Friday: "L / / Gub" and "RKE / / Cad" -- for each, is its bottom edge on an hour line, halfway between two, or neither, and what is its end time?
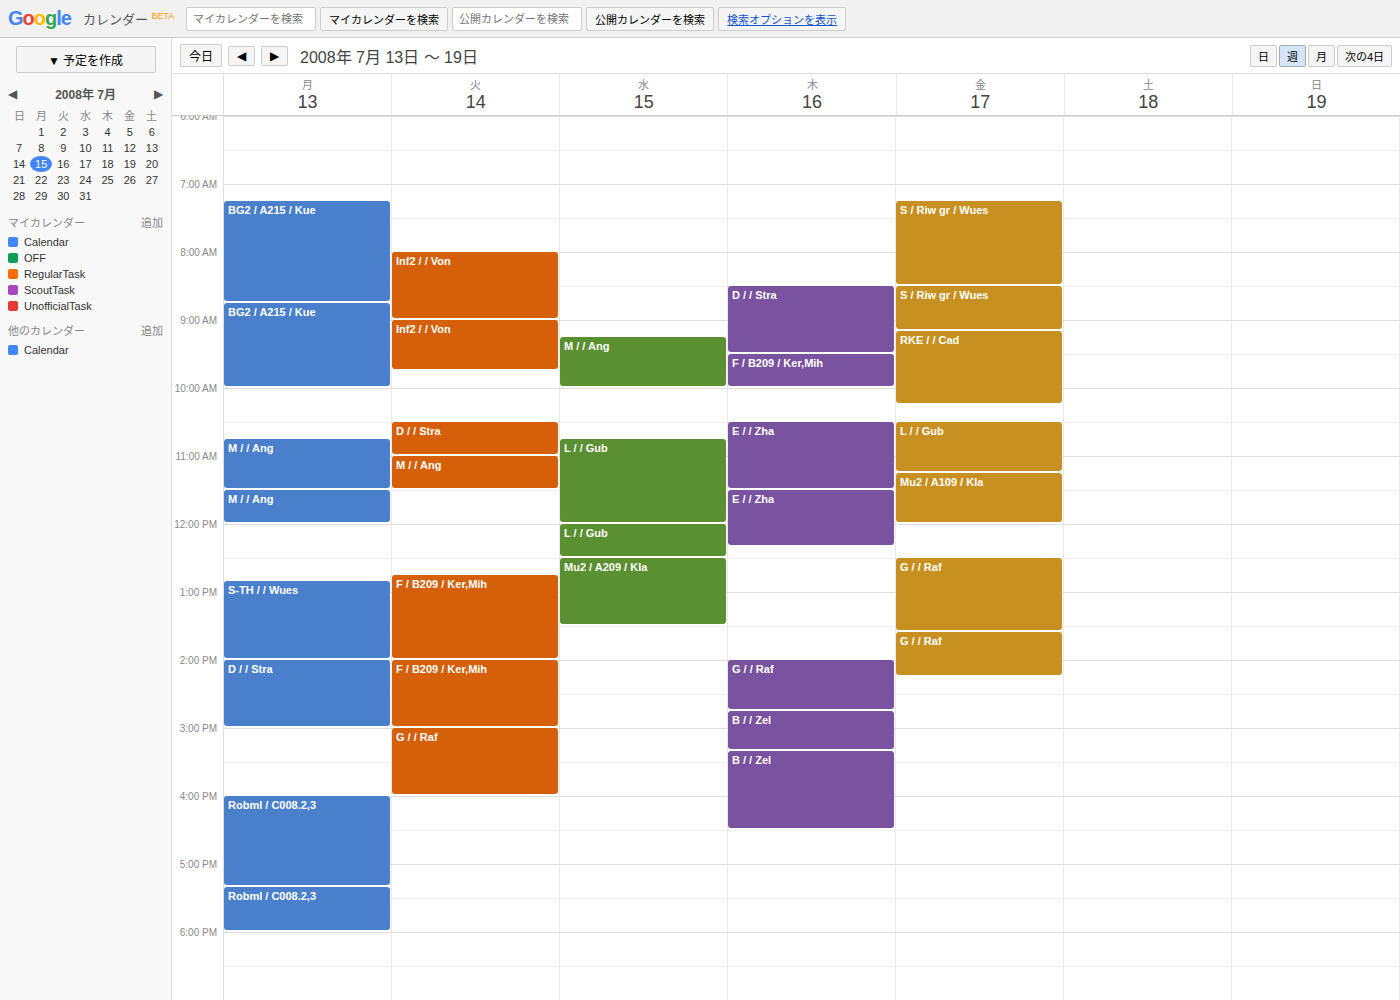
"L / / Gub": 11:15, neither: a quarter of the way from the 11:00 line to the 12:00 line. "RKE / / Cad": 10:15, neither: a quarter of the way from the 10:00 line to the 11:00 line.